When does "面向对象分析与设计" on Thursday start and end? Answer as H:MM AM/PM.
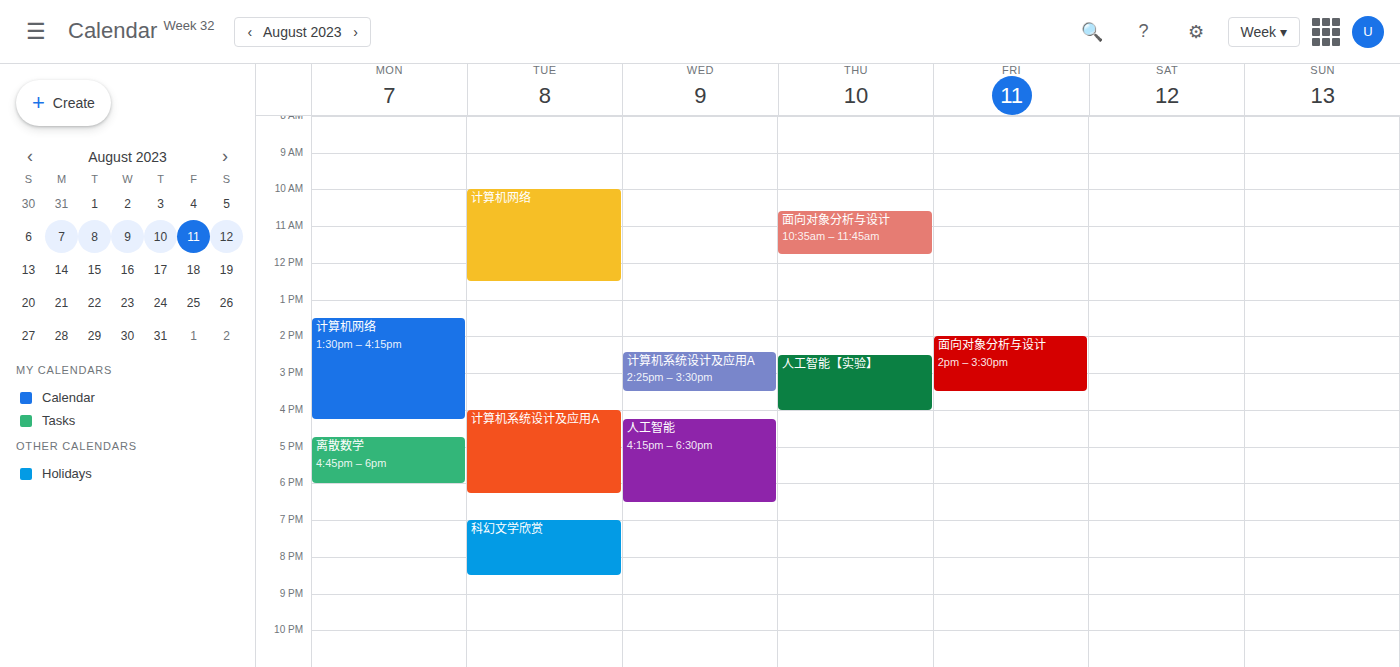
10:35 AM to 11:45 AM